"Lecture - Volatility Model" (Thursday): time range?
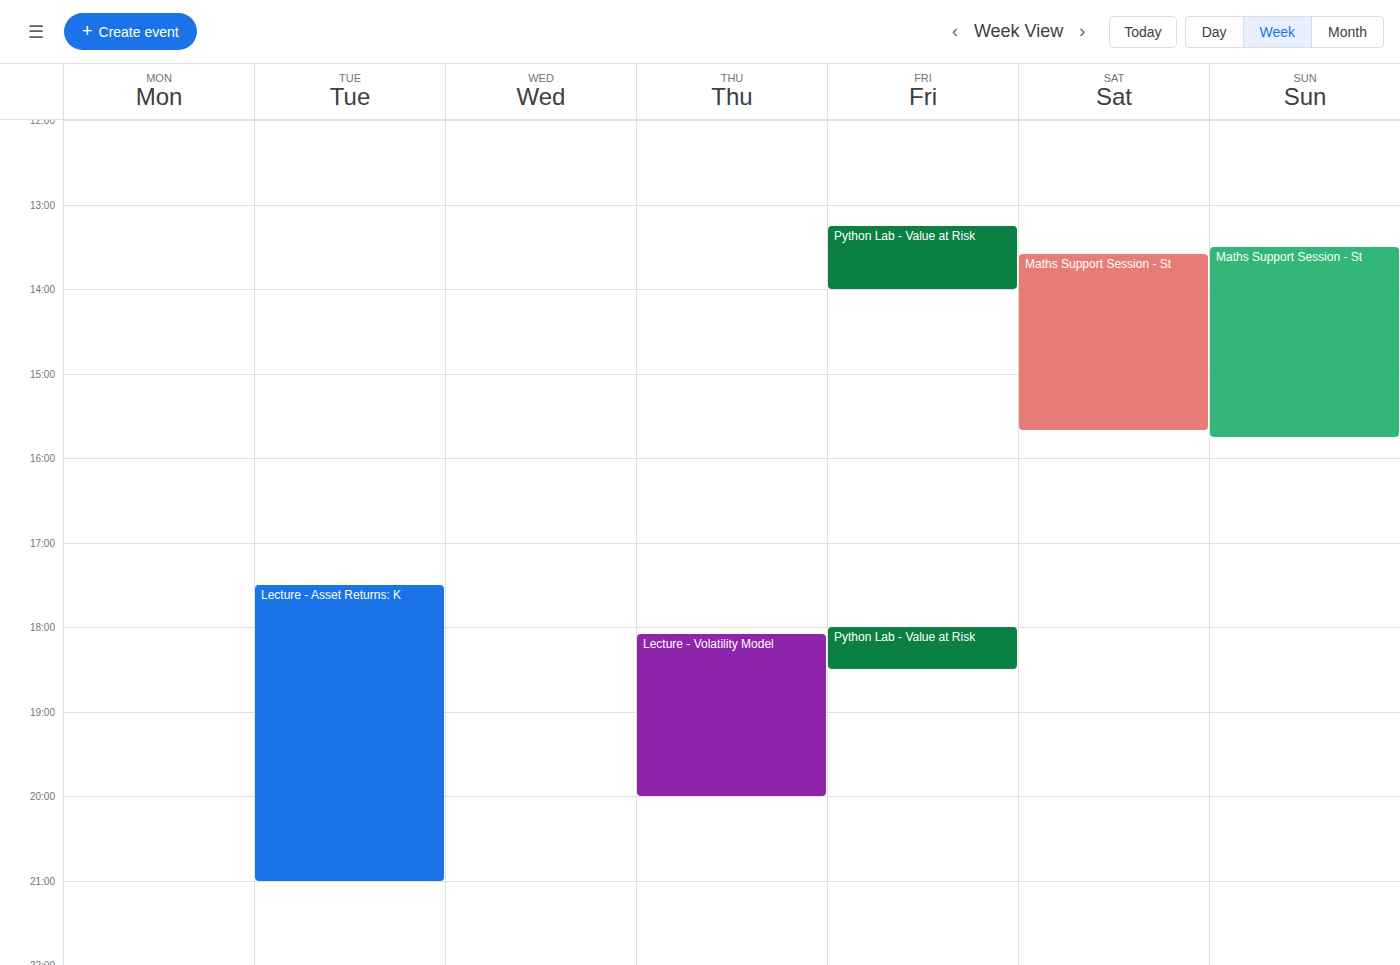
6:05 PM to 8:00 PM